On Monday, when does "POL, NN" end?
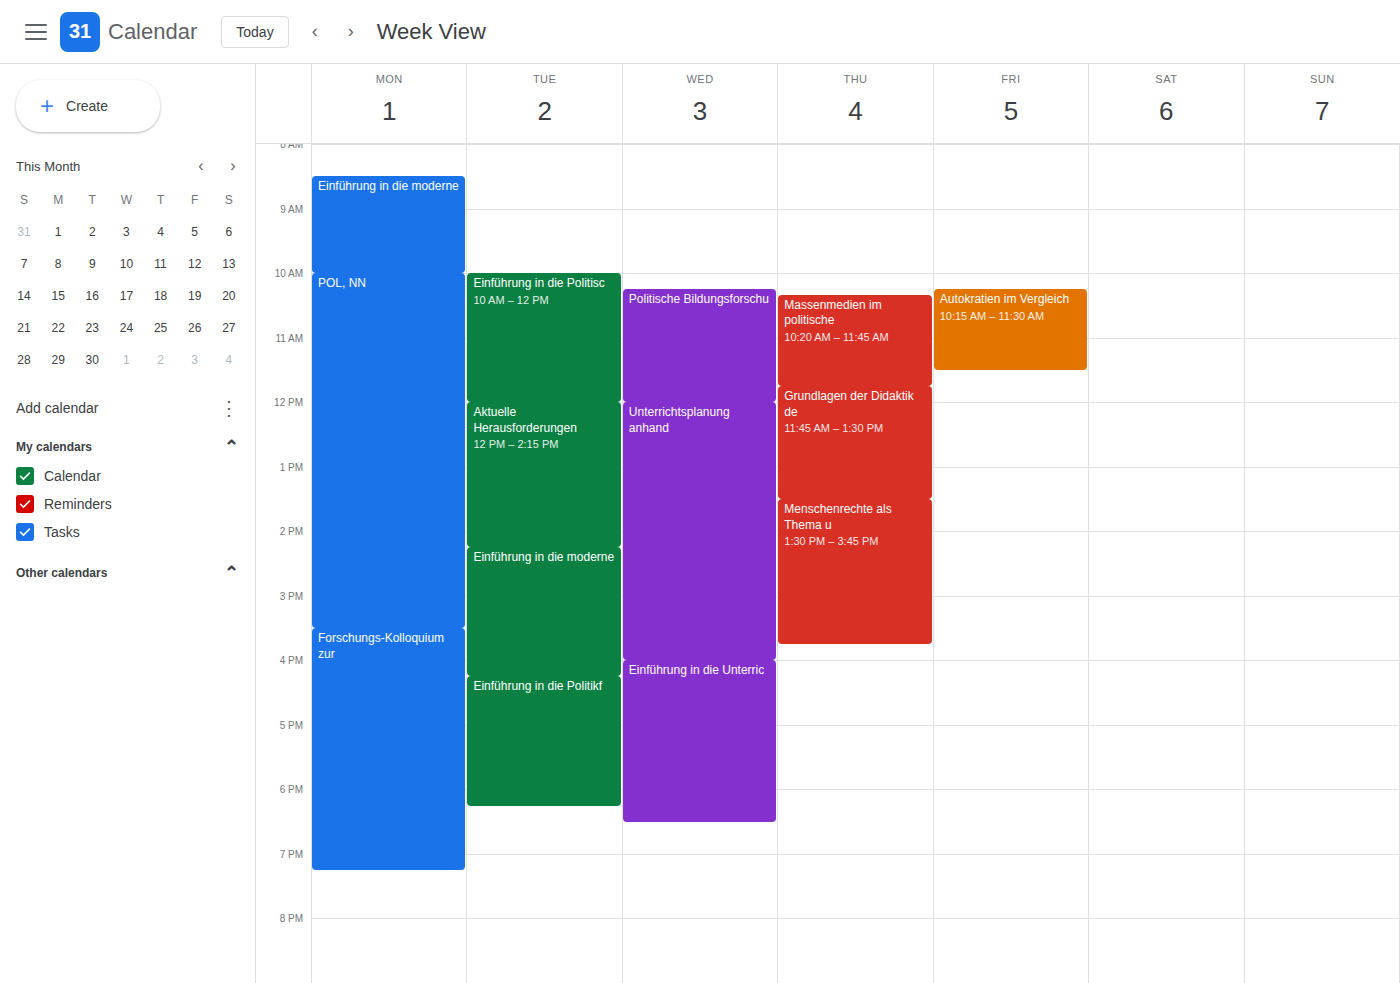
3:30 PM